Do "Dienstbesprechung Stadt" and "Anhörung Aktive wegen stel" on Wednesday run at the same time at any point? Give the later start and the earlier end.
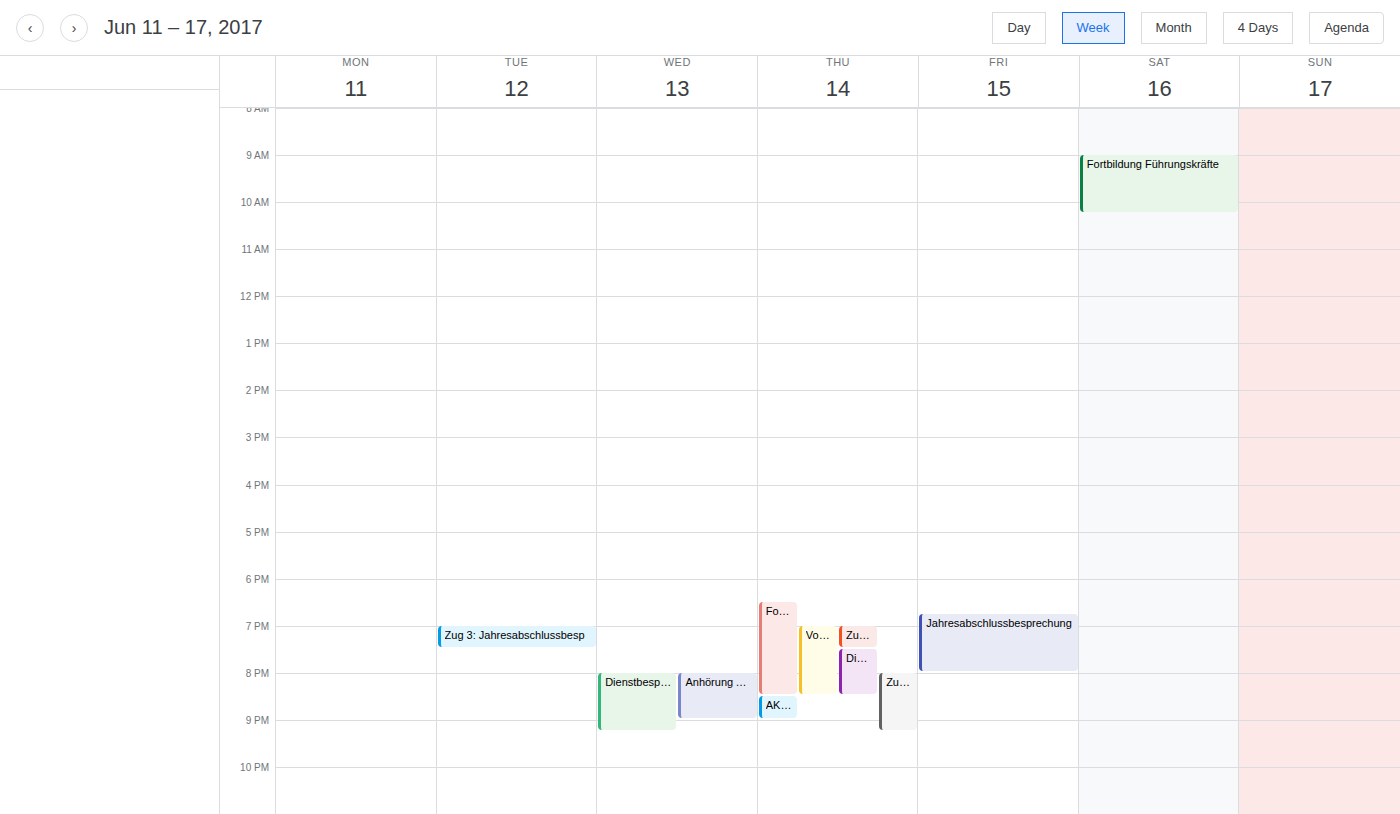
"Anhörung Aktive wegen stel" runs 8:00 PM to 9:00 PM, inside "Dienstbesprechung Stadt" -- they overlap.